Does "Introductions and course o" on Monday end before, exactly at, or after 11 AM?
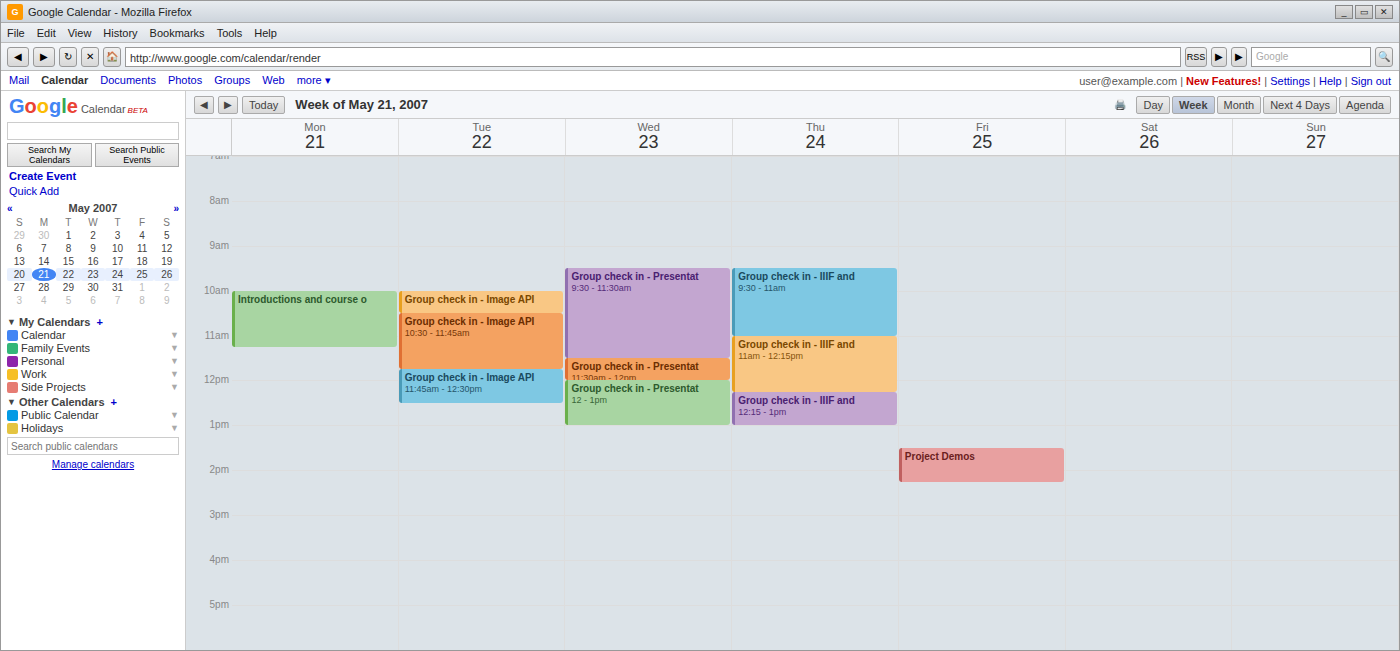
11:15 AM -- after 11 AM, 15 minutes below the 11 AM line.